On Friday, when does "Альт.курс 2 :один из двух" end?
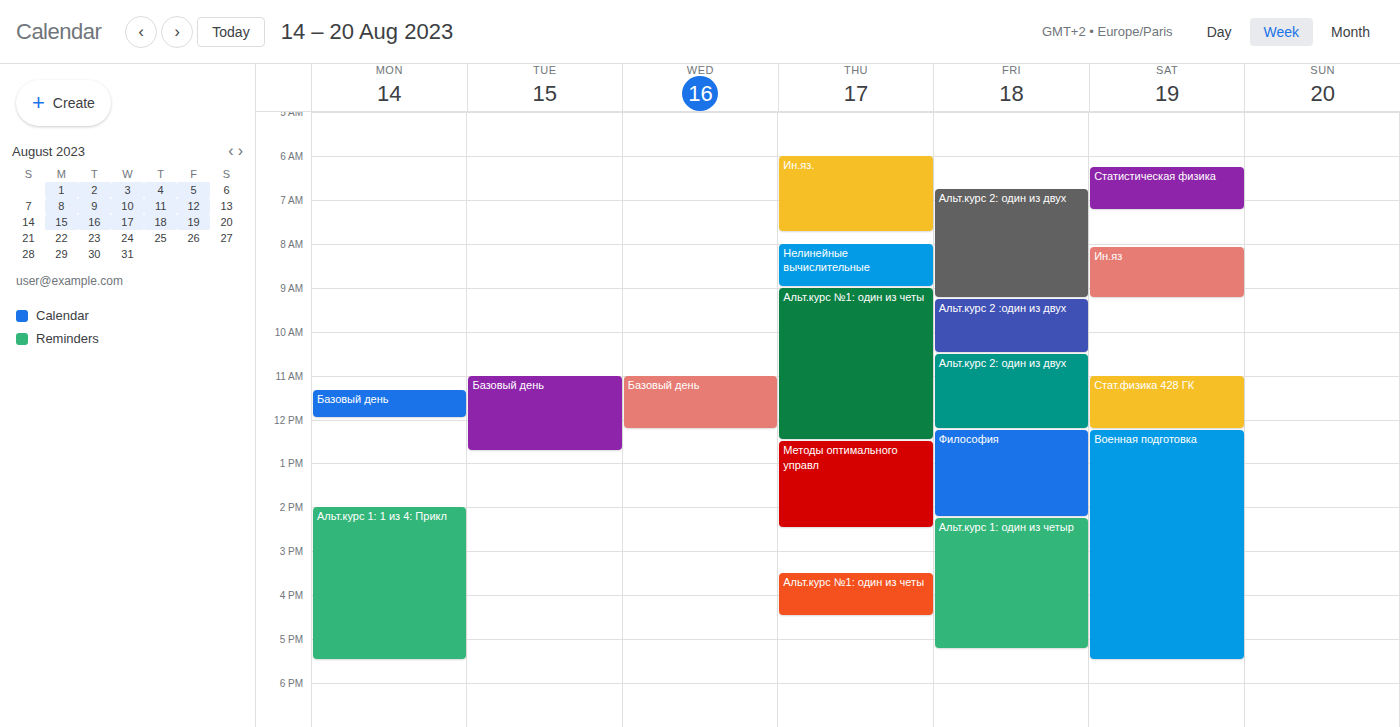
10:30 AM